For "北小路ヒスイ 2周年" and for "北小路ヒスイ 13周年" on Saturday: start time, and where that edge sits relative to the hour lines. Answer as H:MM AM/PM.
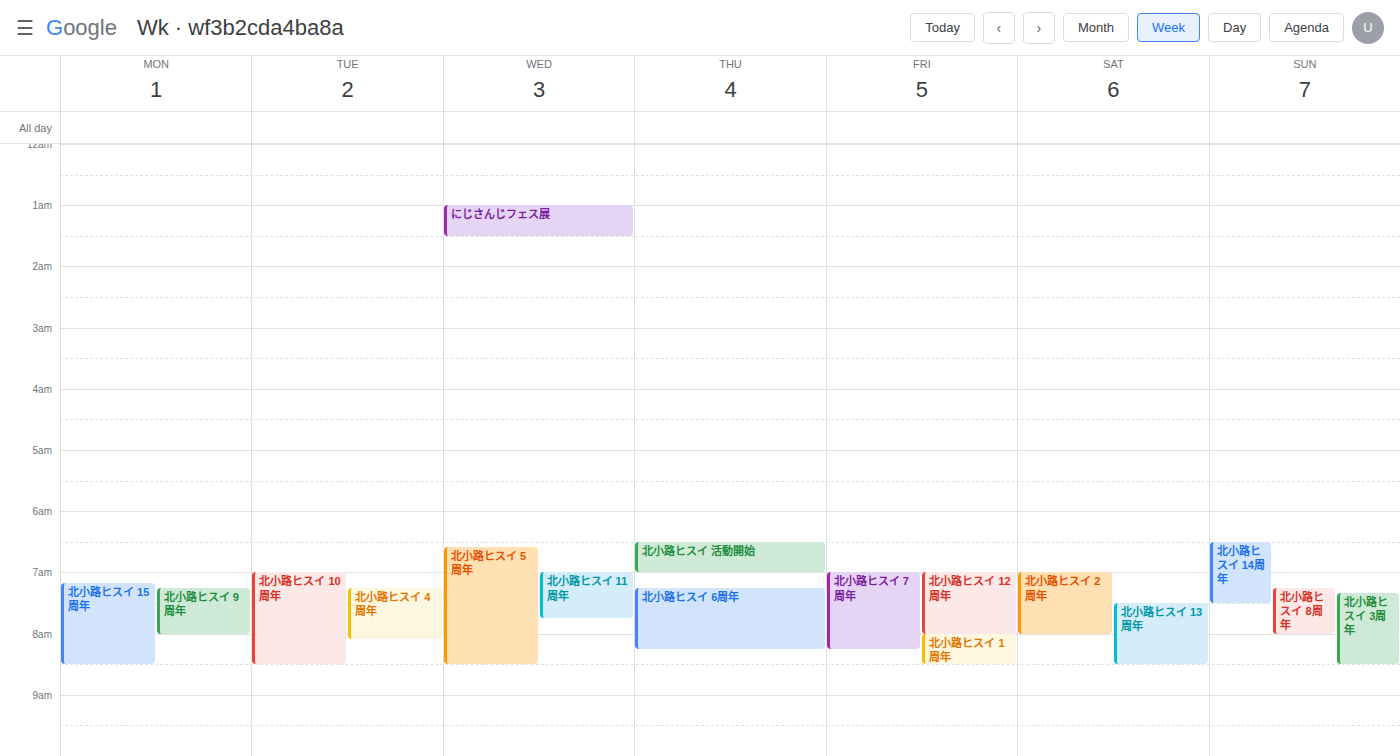
"北小路ヒスイ 2周年": 7:00 AM, exactly on the 7 AM line. "北小路ヒスイ 13周年": 7:30 AM, halfway between the 7 AM and 8 AM lines.